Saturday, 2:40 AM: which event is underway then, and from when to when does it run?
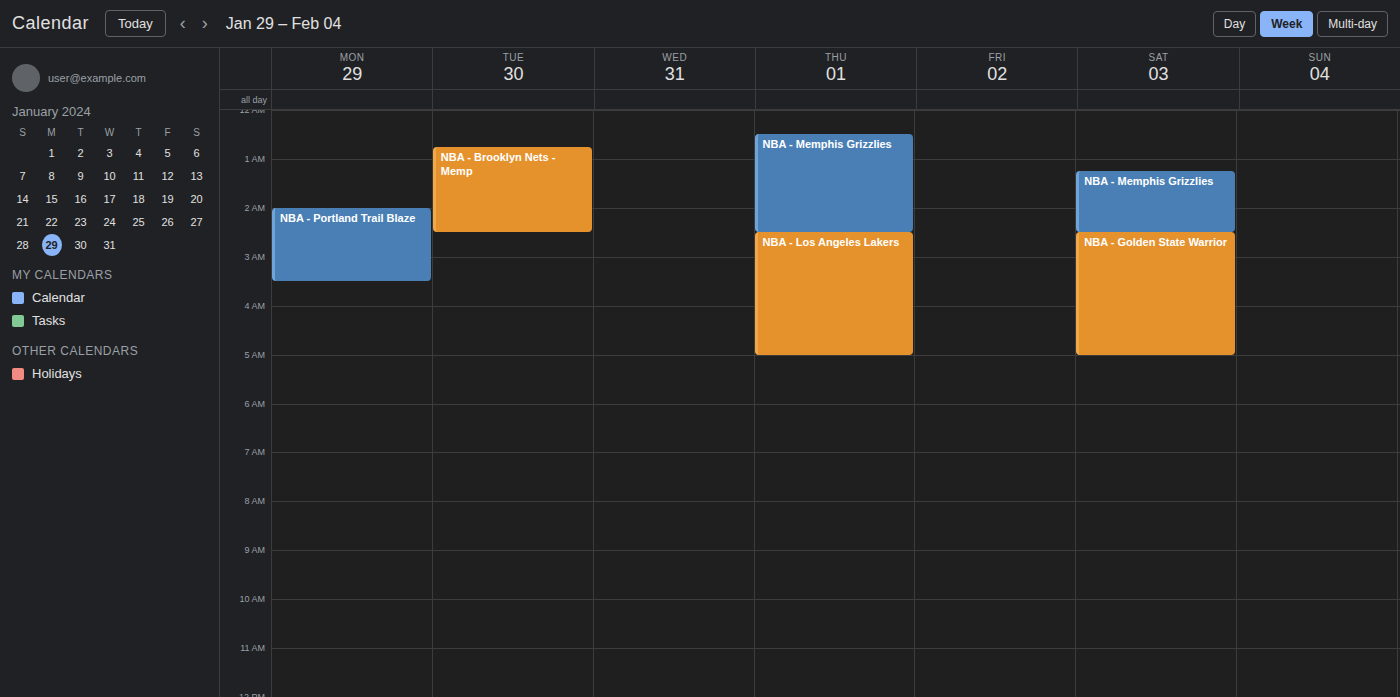
"NBA - Golden State Warrior", 2:30 AM to 5:00 AM